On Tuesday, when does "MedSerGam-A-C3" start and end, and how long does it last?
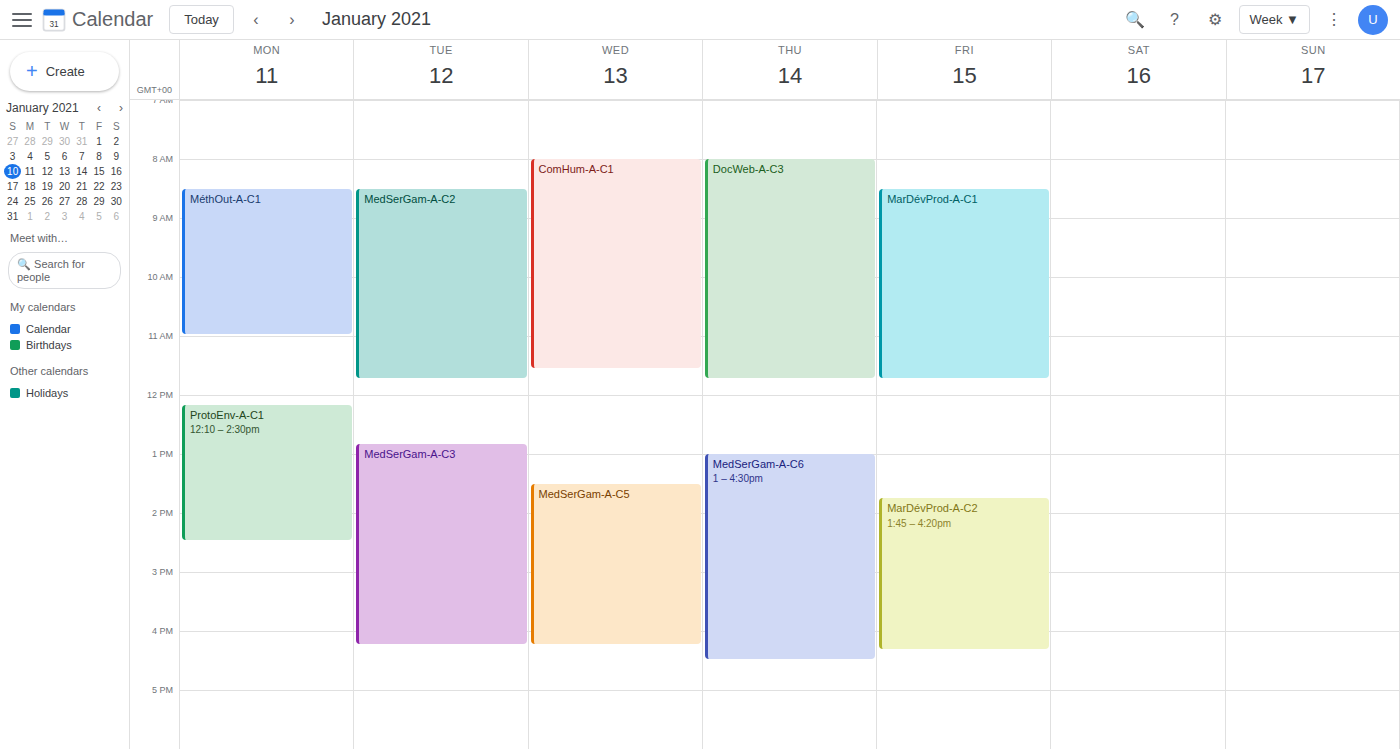
12:50 PM to 4:15 PM, 3 hours 25 minutes